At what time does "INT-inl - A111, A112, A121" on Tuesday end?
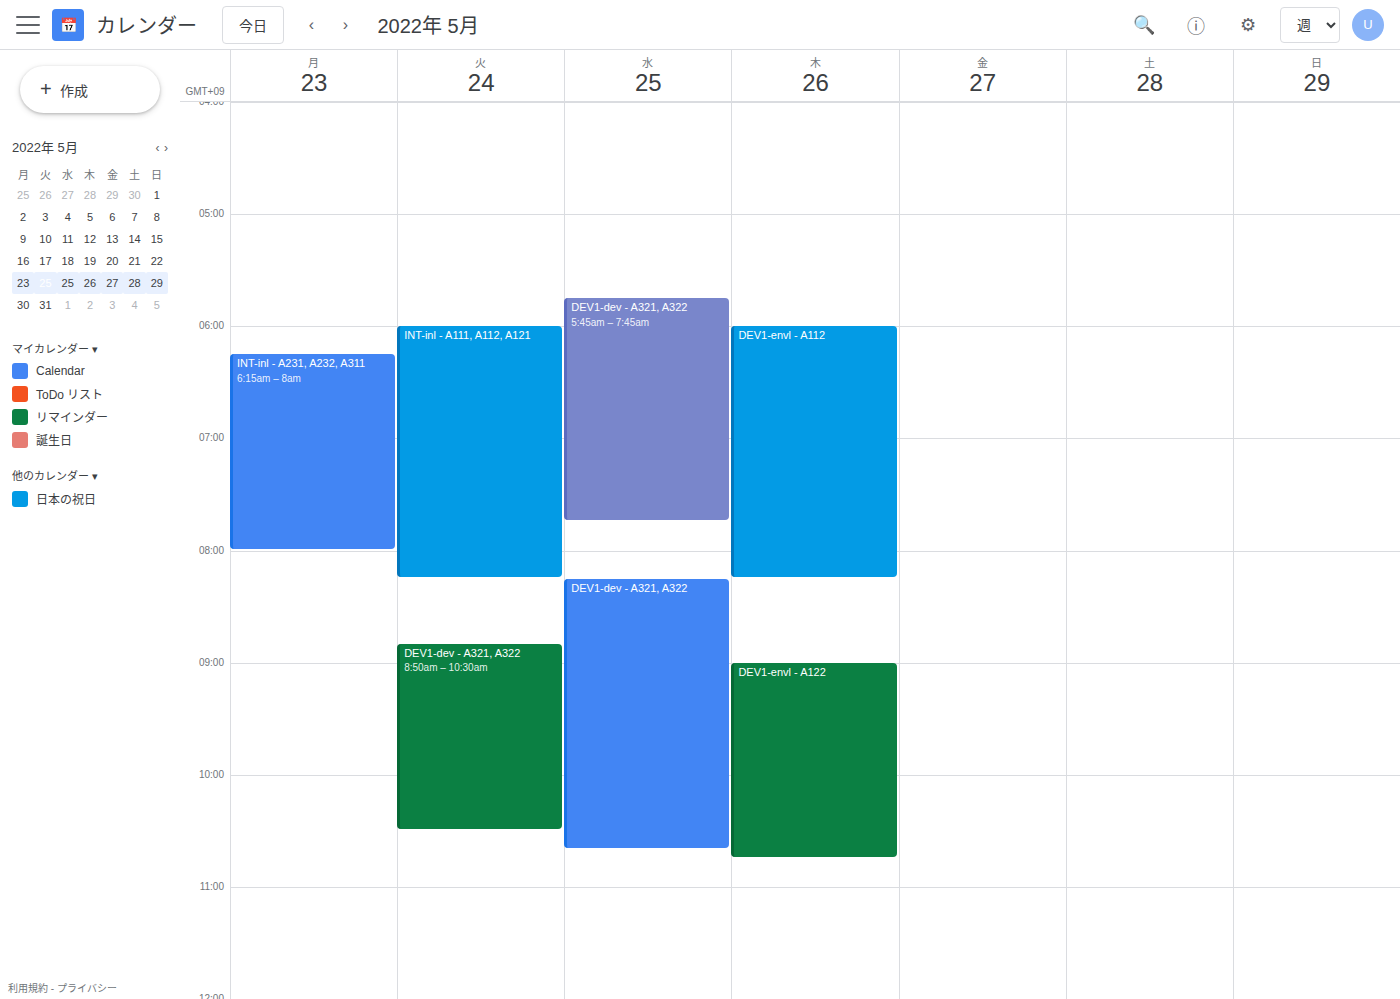
8:15 AM